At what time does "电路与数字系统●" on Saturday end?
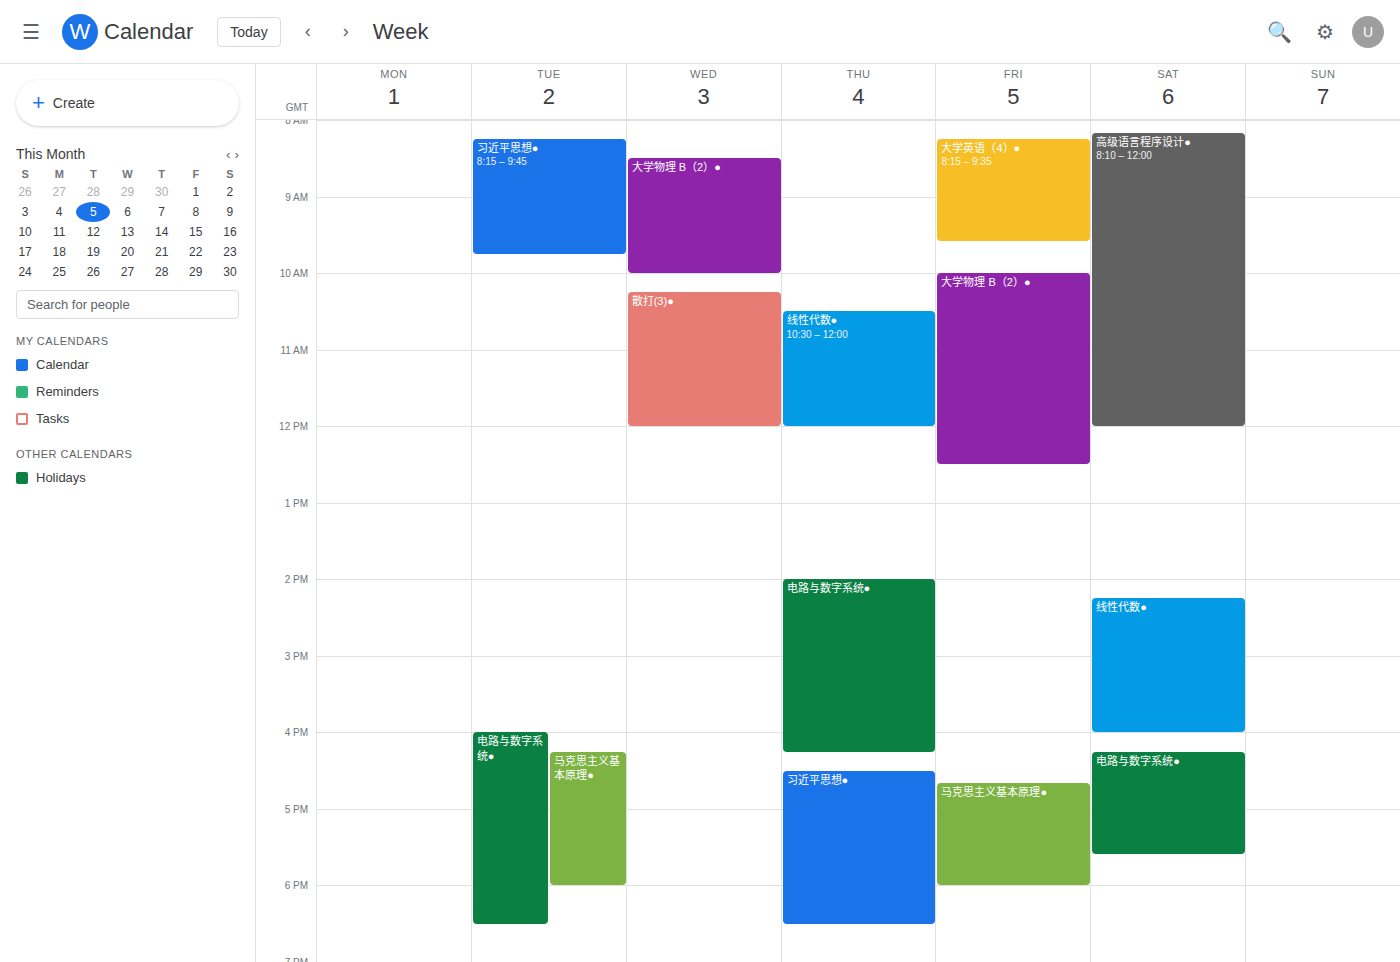
5:35 PM